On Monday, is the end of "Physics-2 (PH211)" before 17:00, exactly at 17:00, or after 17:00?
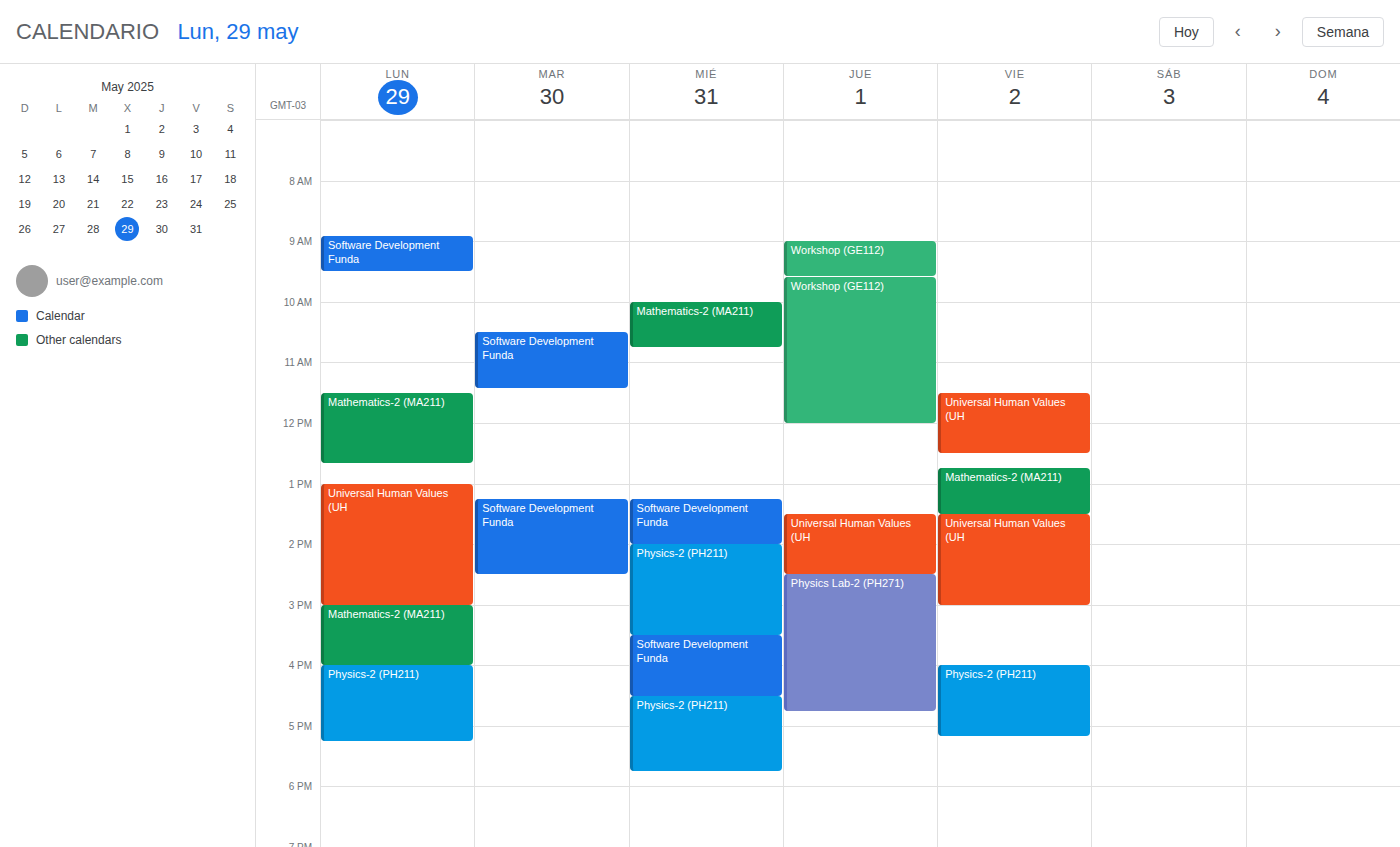
17:15 -- after 17:00, 15 minutes below the 17:00 line.